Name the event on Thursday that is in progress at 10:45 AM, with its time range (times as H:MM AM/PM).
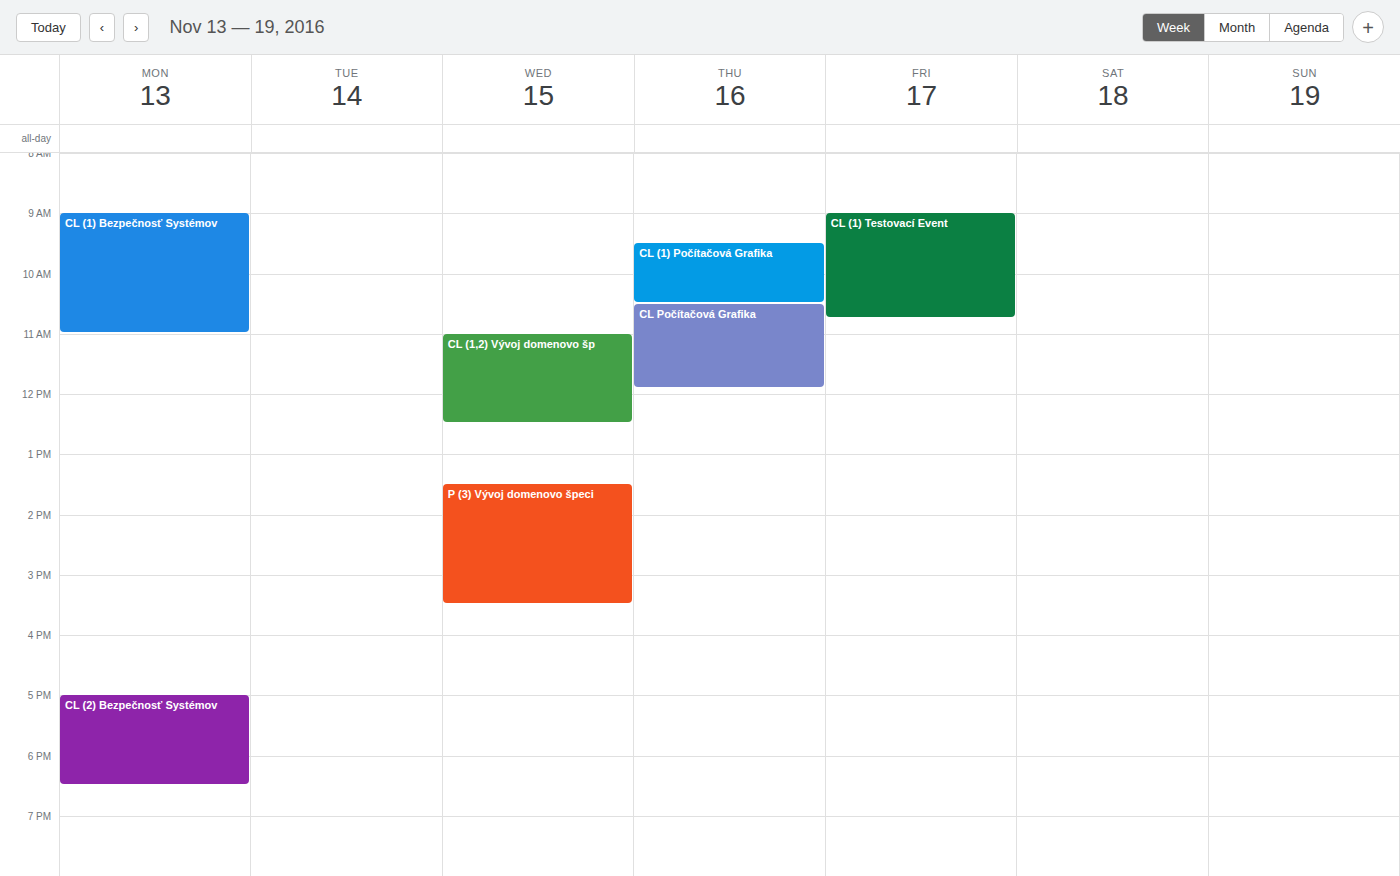
"CL Počítačová Grafika", 10:30 AM to 11:55 AM